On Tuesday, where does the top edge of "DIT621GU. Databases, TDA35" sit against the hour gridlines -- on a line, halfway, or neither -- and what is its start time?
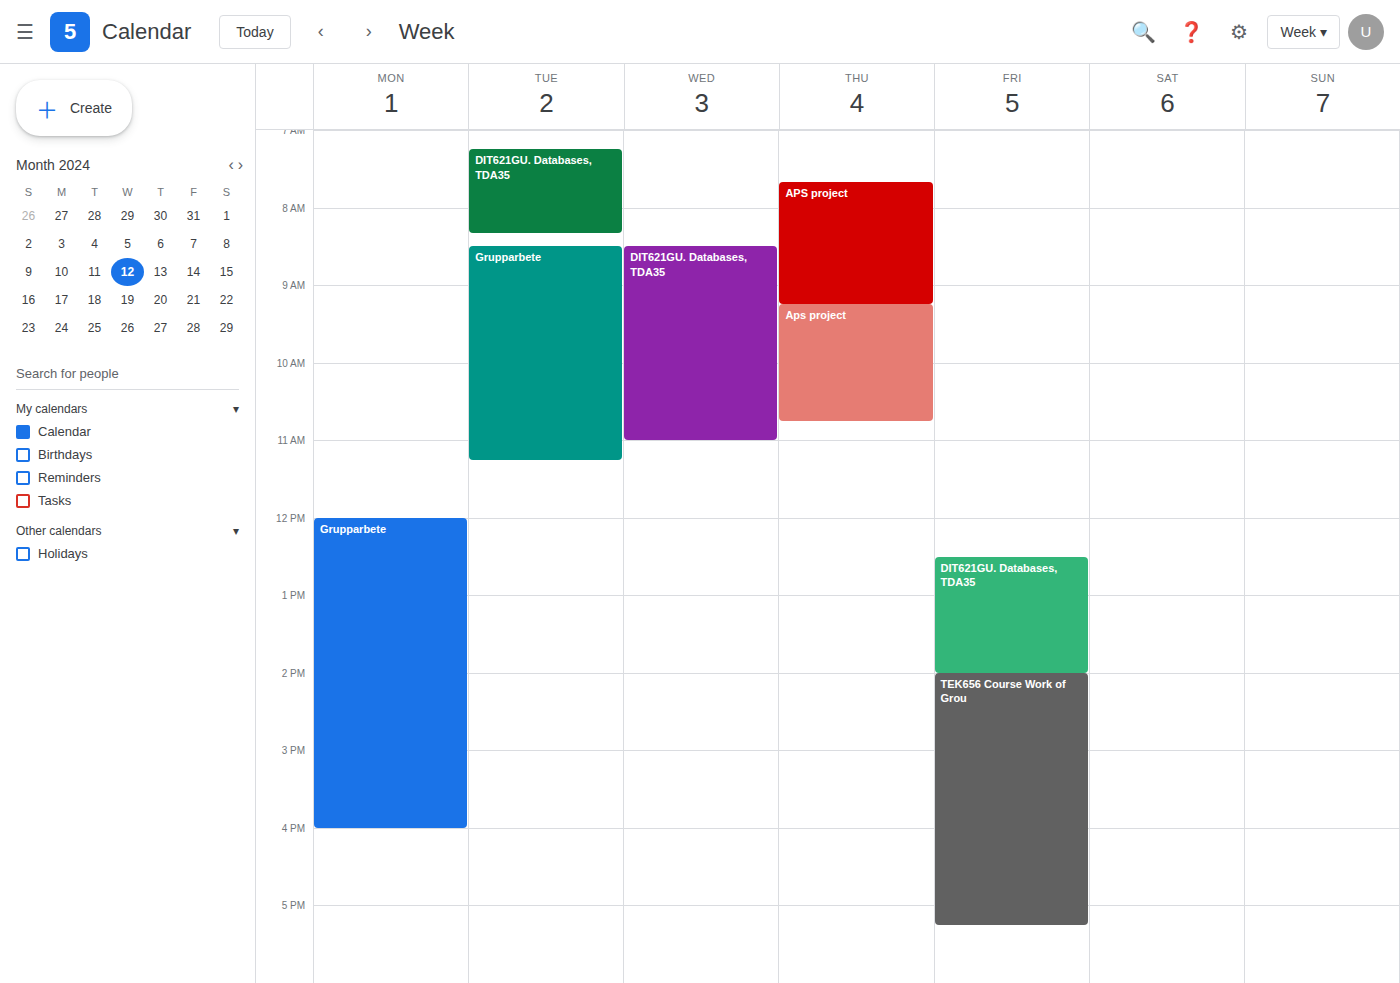
7:15 AM -- neither: a quarter of the way from the 7 AM line to the 8 AM line.